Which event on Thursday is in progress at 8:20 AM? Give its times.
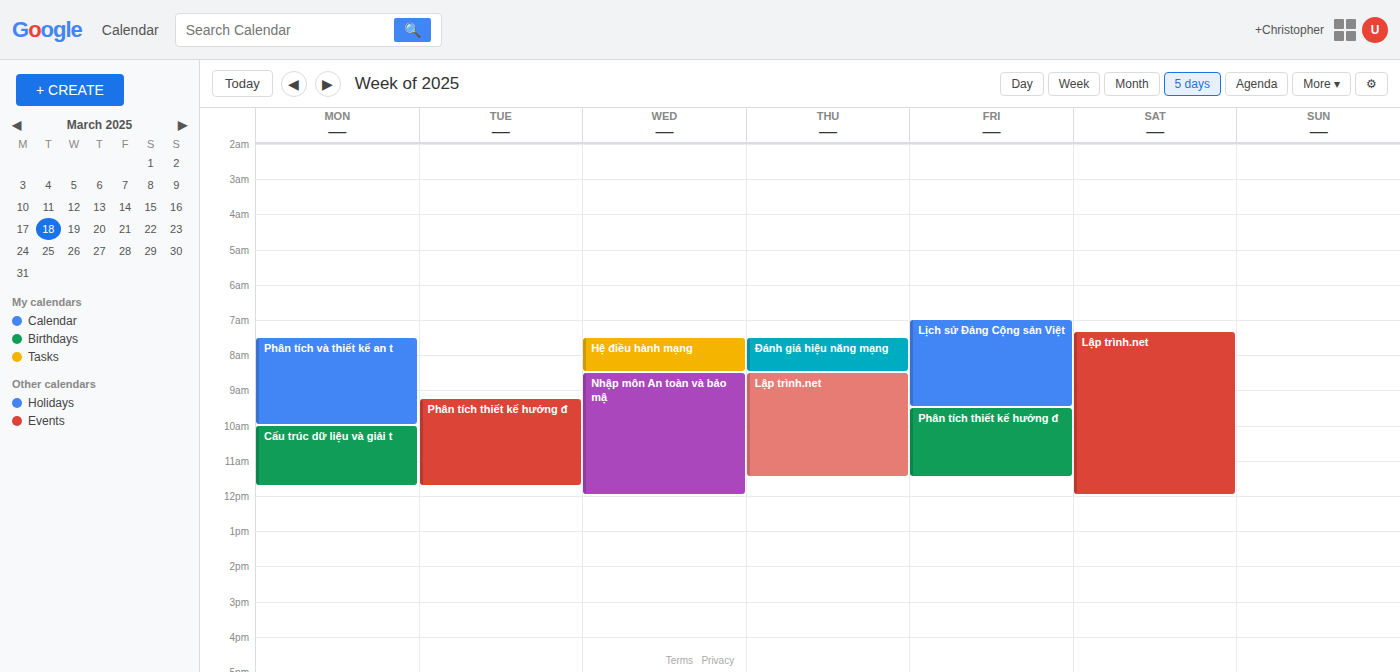
"Đánh giá hiệu năng mạng", 7:30 AM to 8:30 AM